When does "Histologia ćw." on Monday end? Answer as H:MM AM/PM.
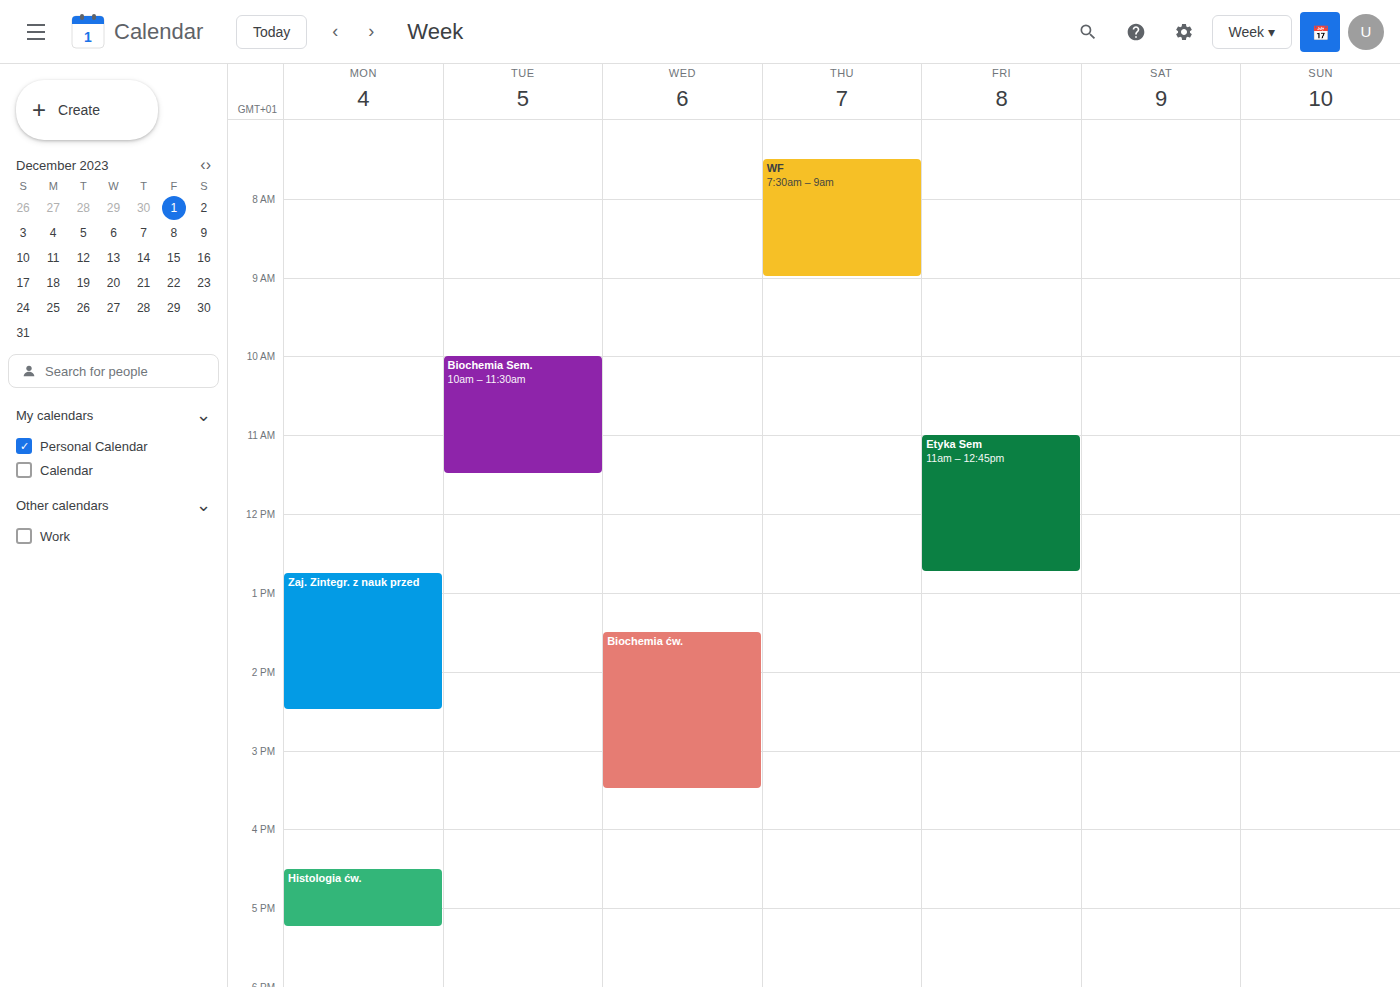
5:15 PM